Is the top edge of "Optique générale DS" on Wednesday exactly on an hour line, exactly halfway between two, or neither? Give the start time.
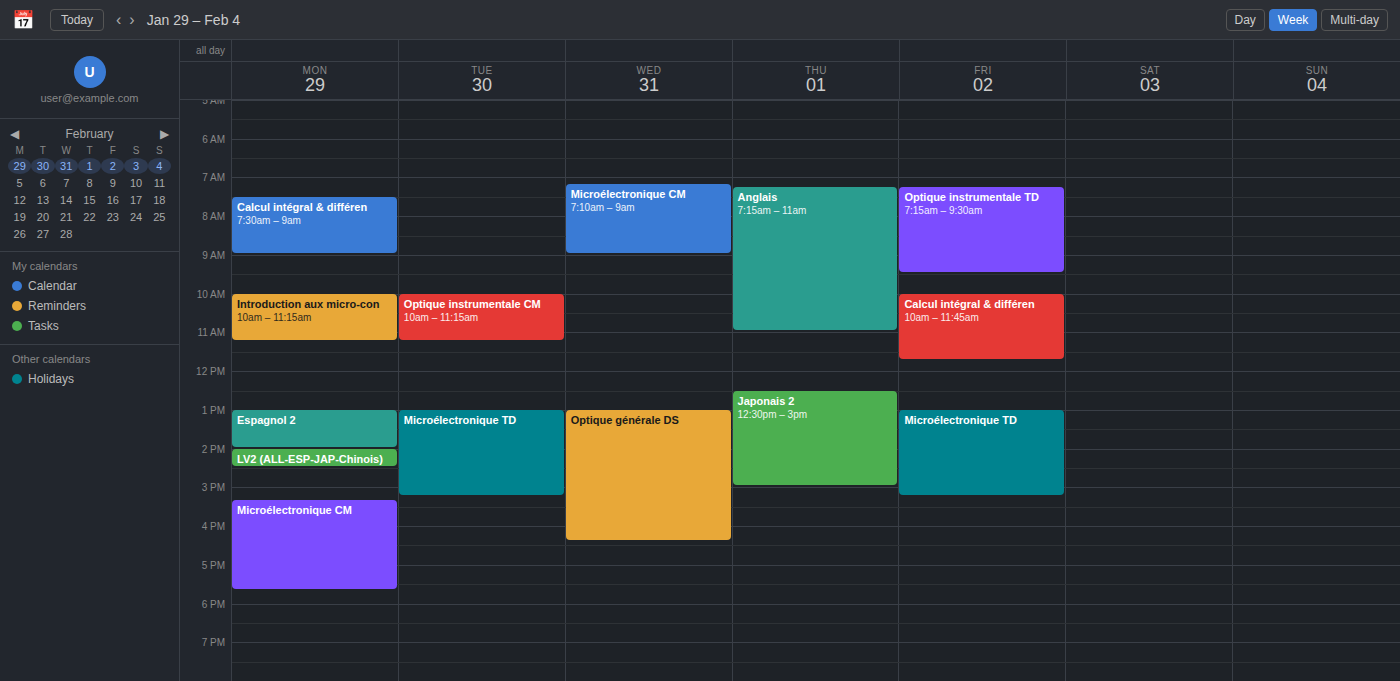
1:00 PM -- exactly on the 1 PM line.